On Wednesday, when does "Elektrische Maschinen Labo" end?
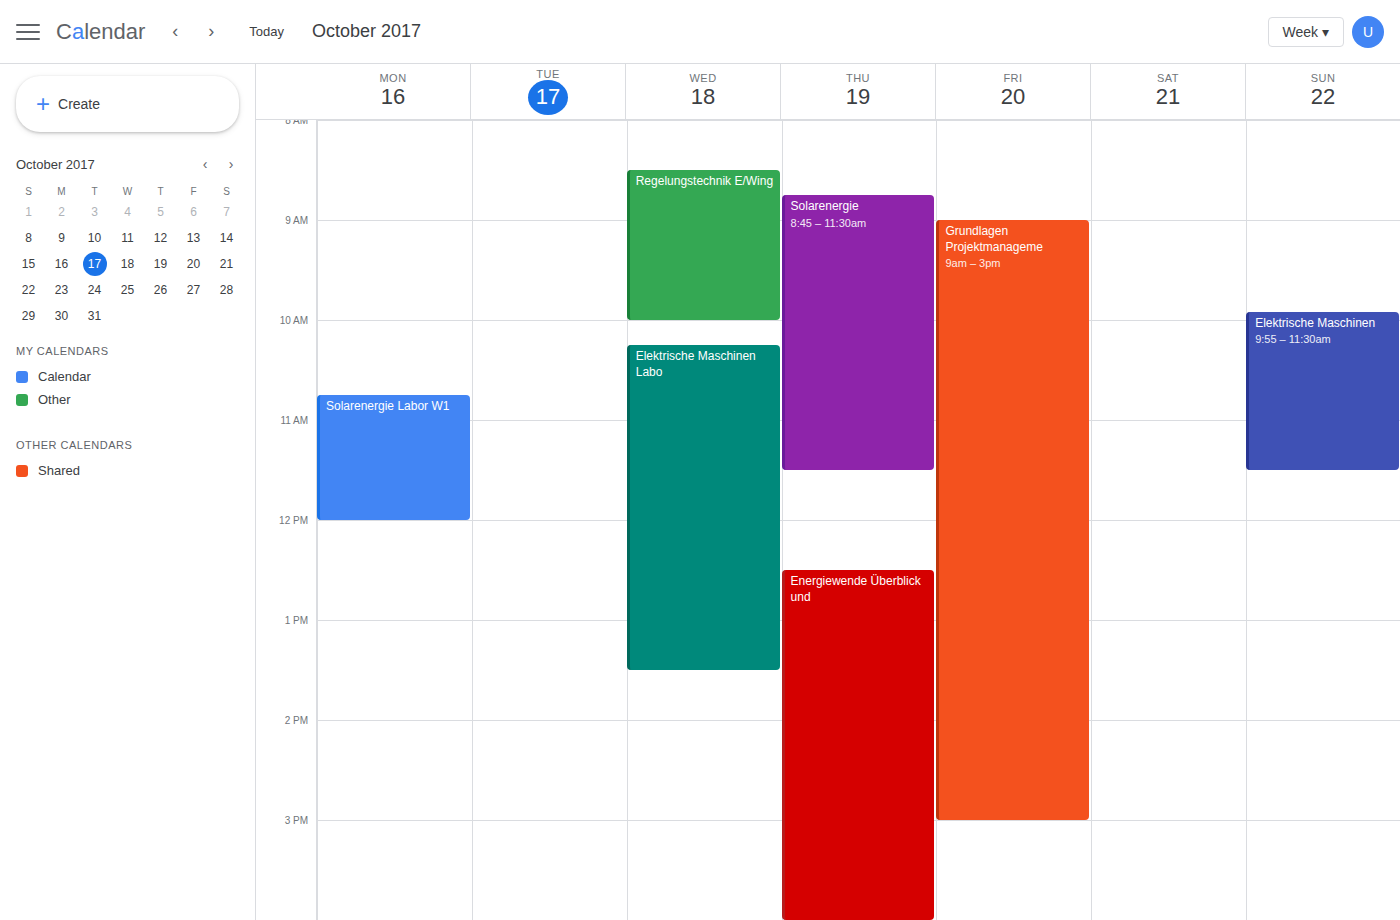
1:30 PM